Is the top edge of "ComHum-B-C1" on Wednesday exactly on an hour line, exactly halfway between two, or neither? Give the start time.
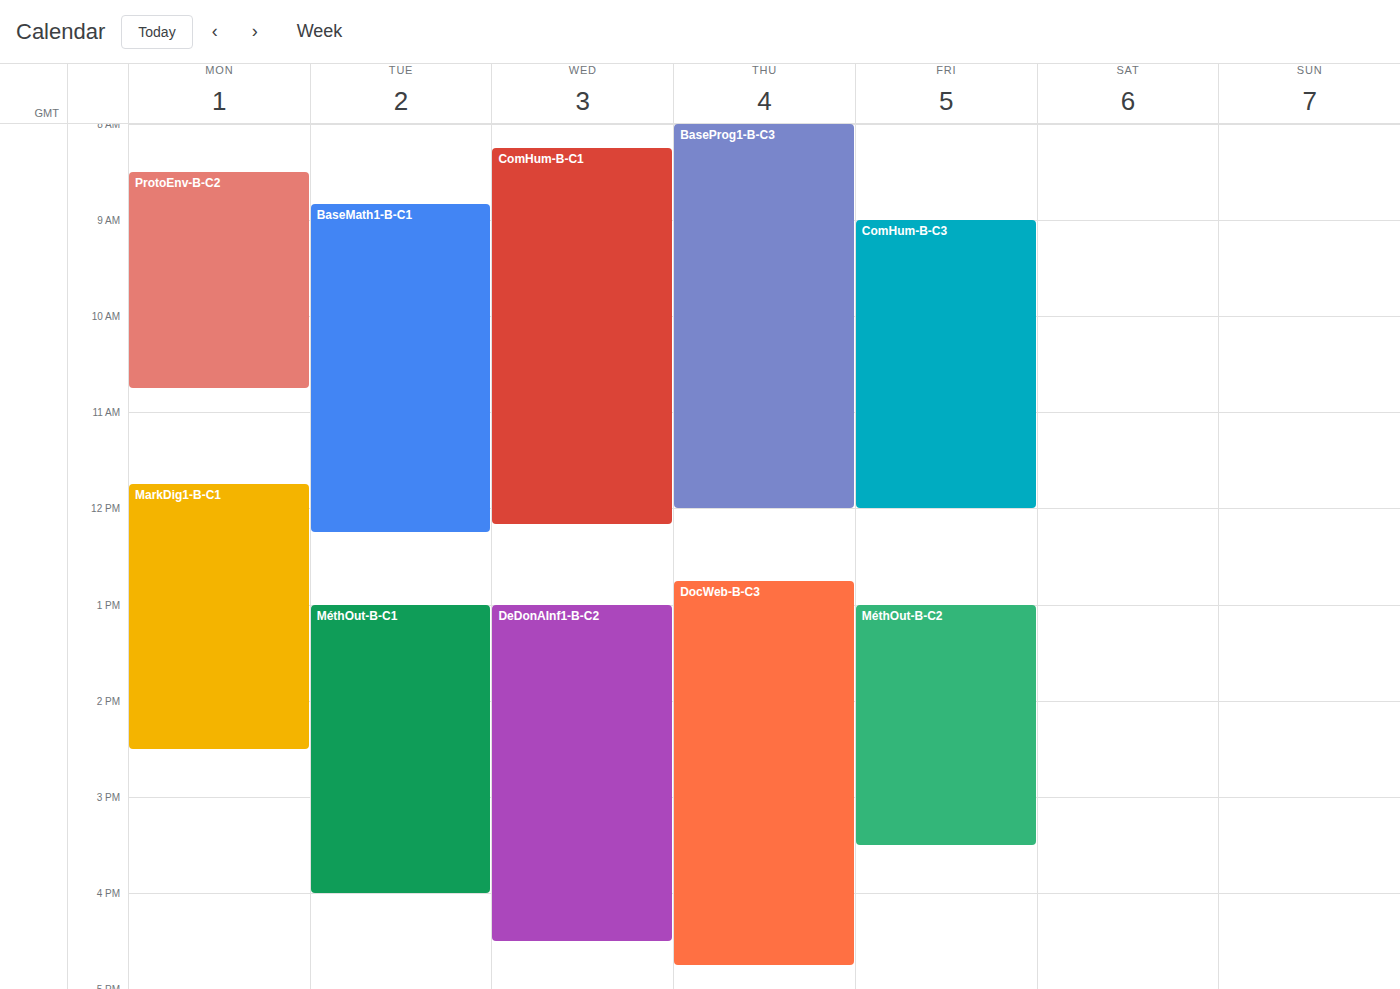
8:15 AM -- neither: a quarter of the way from the 8 AM line to the 9 AM line.